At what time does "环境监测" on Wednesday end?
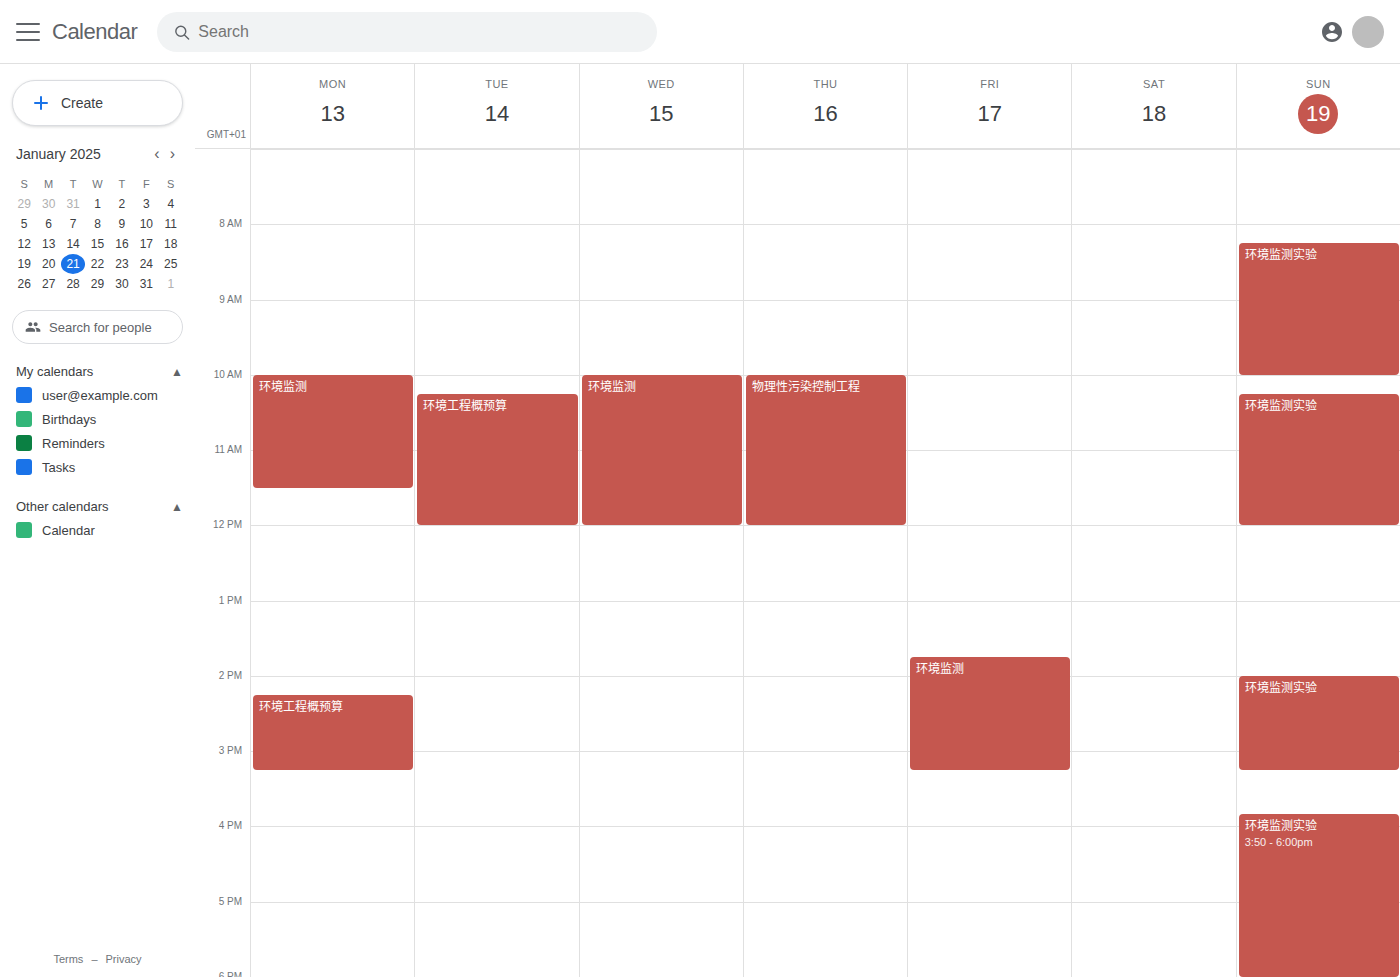
12:00 PM